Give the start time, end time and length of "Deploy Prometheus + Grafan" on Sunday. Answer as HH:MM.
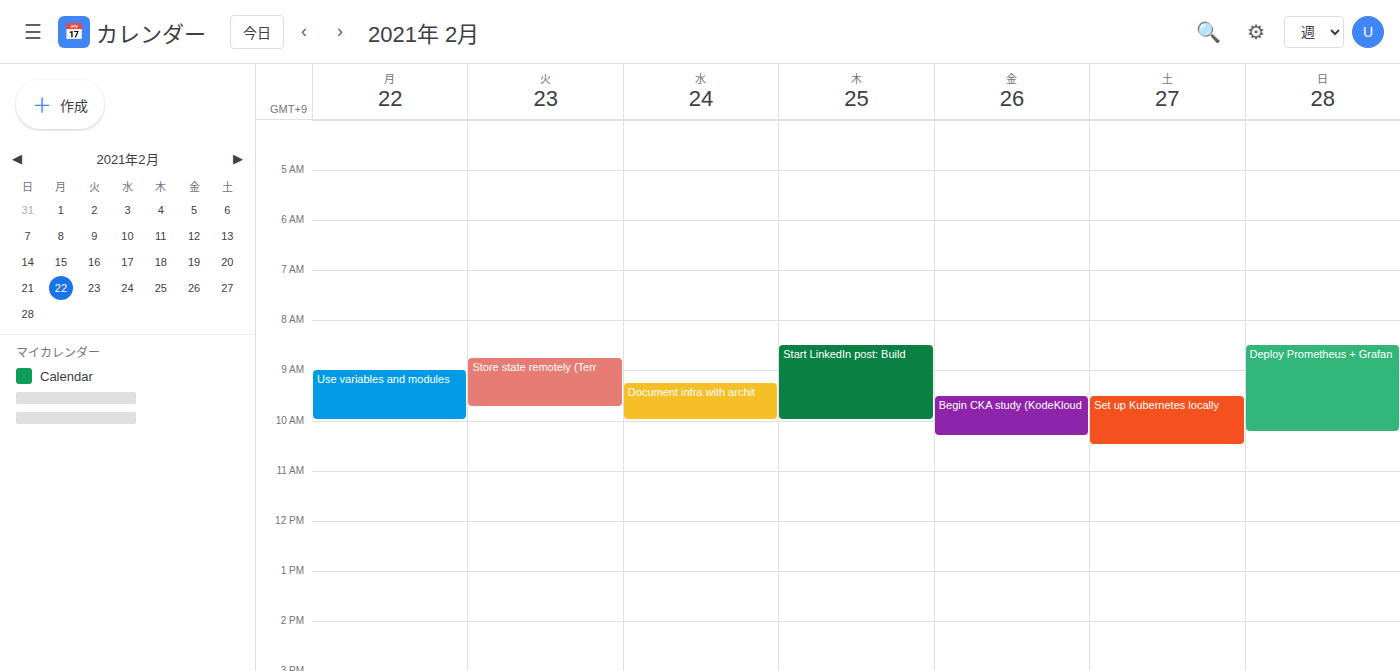
08:30 to 10:15, 1 hour 45 minutes